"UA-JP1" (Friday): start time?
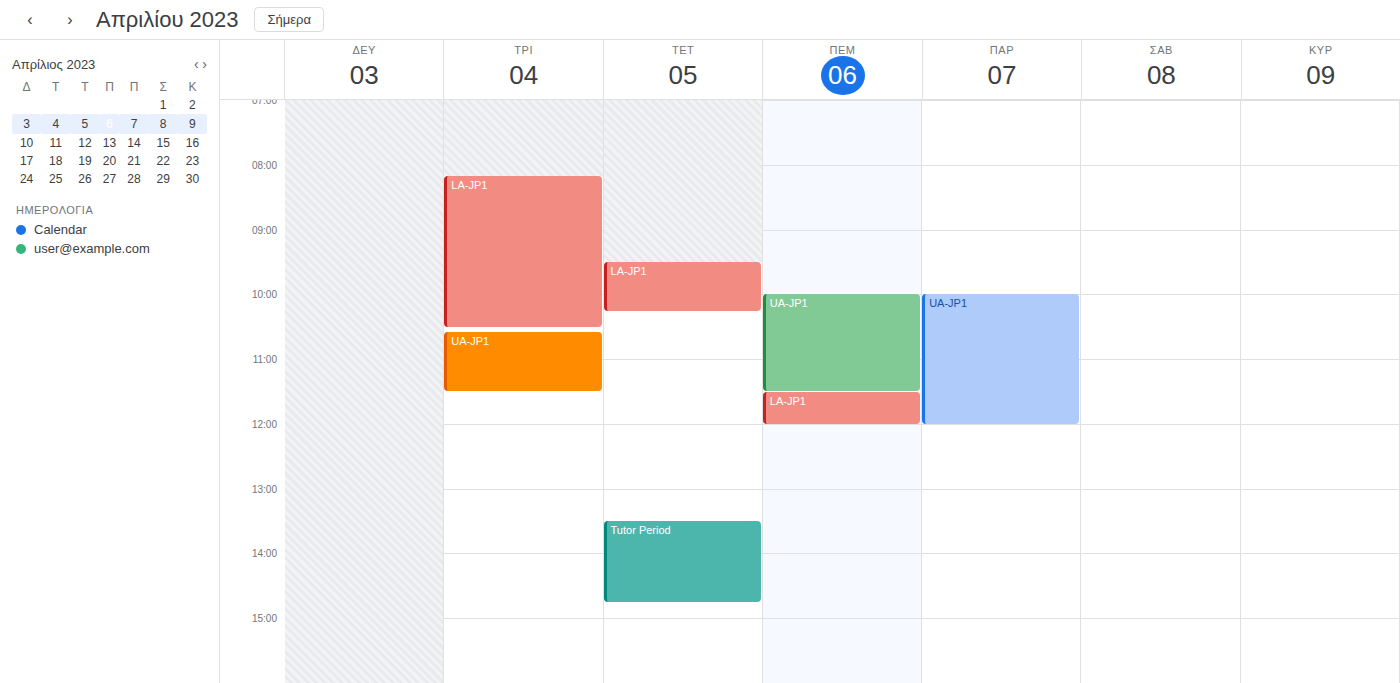
10:00 AM